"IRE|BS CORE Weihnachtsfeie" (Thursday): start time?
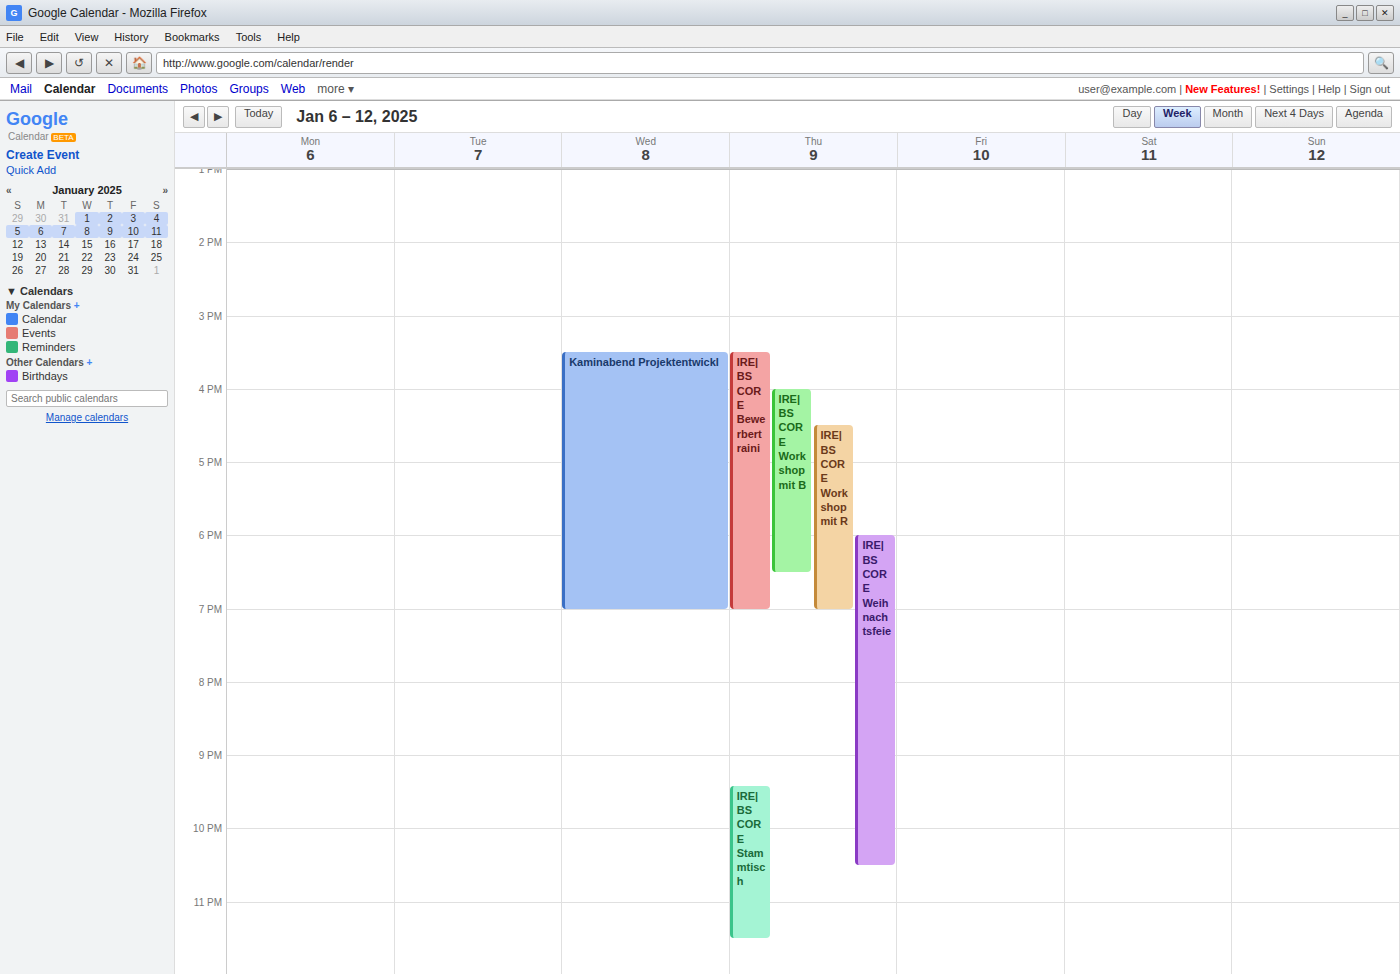
6:00 PM